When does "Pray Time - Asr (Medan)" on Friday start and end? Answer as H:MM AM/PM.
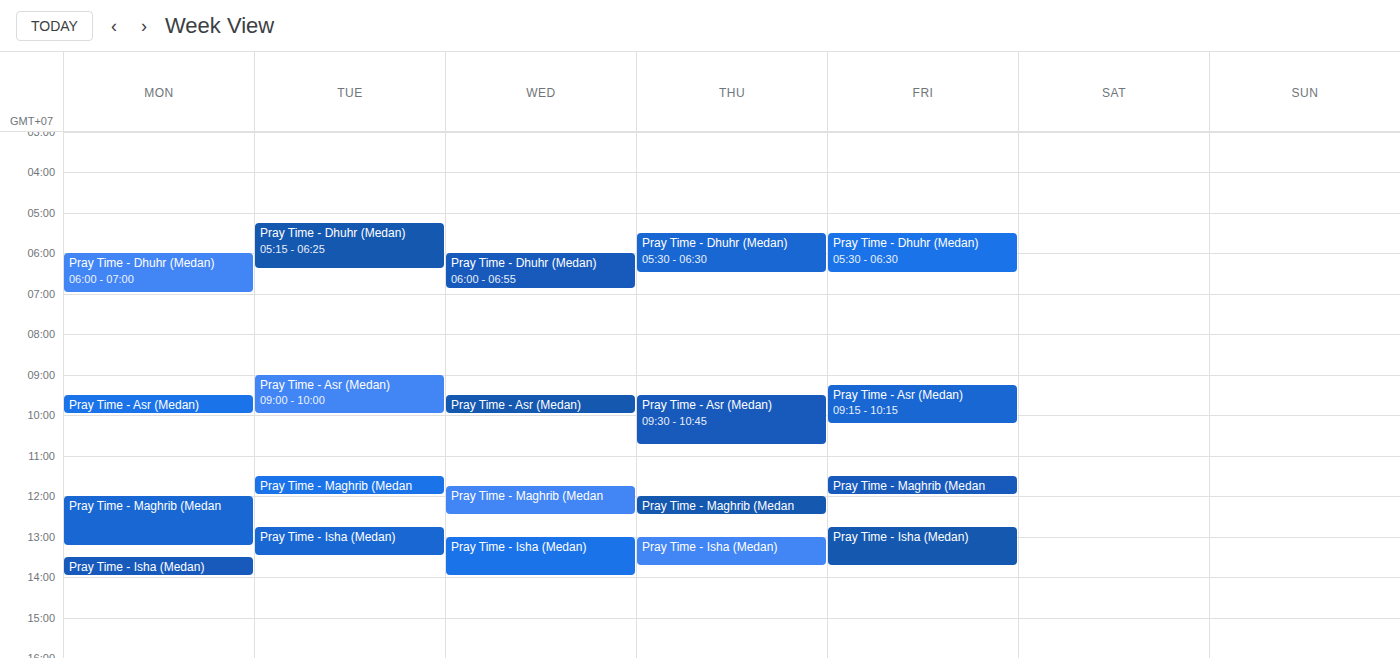
9:15 AM to 10:15 AM